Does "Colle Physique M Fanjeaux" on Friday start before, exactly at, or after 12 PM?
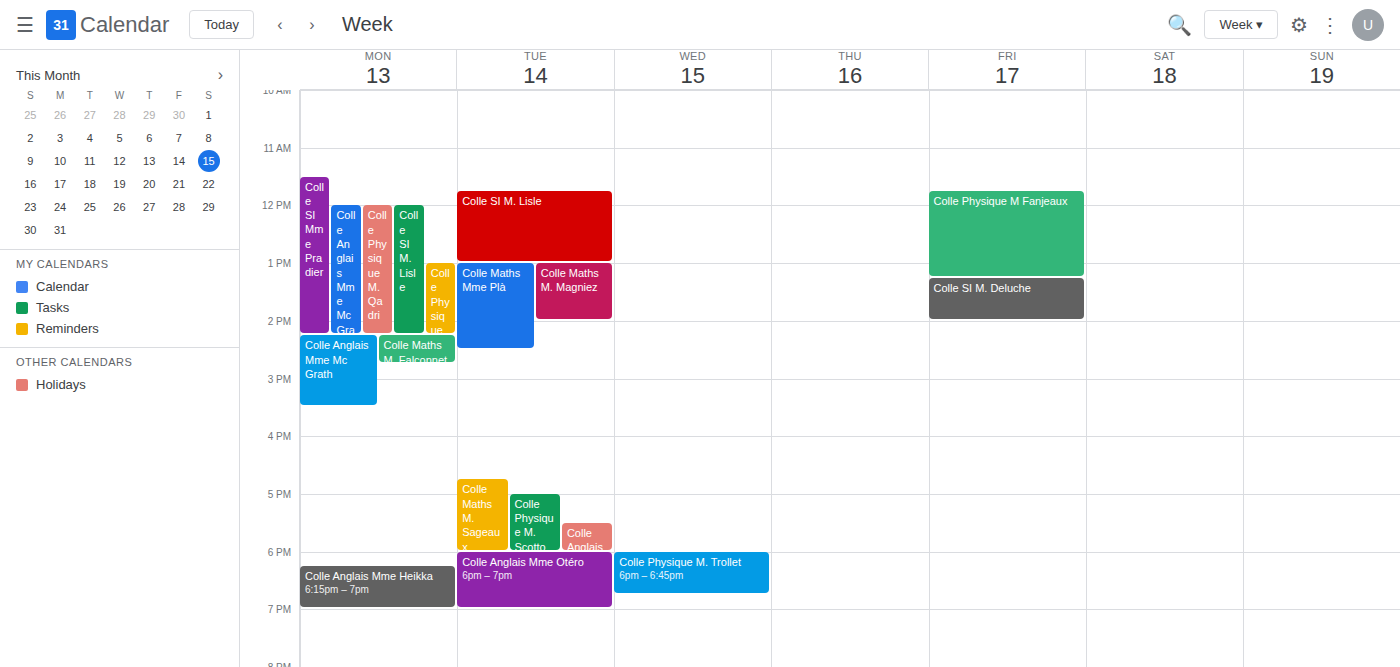
11:45 AM -- before 12 PM, 15 minutes above the 12 PM line.